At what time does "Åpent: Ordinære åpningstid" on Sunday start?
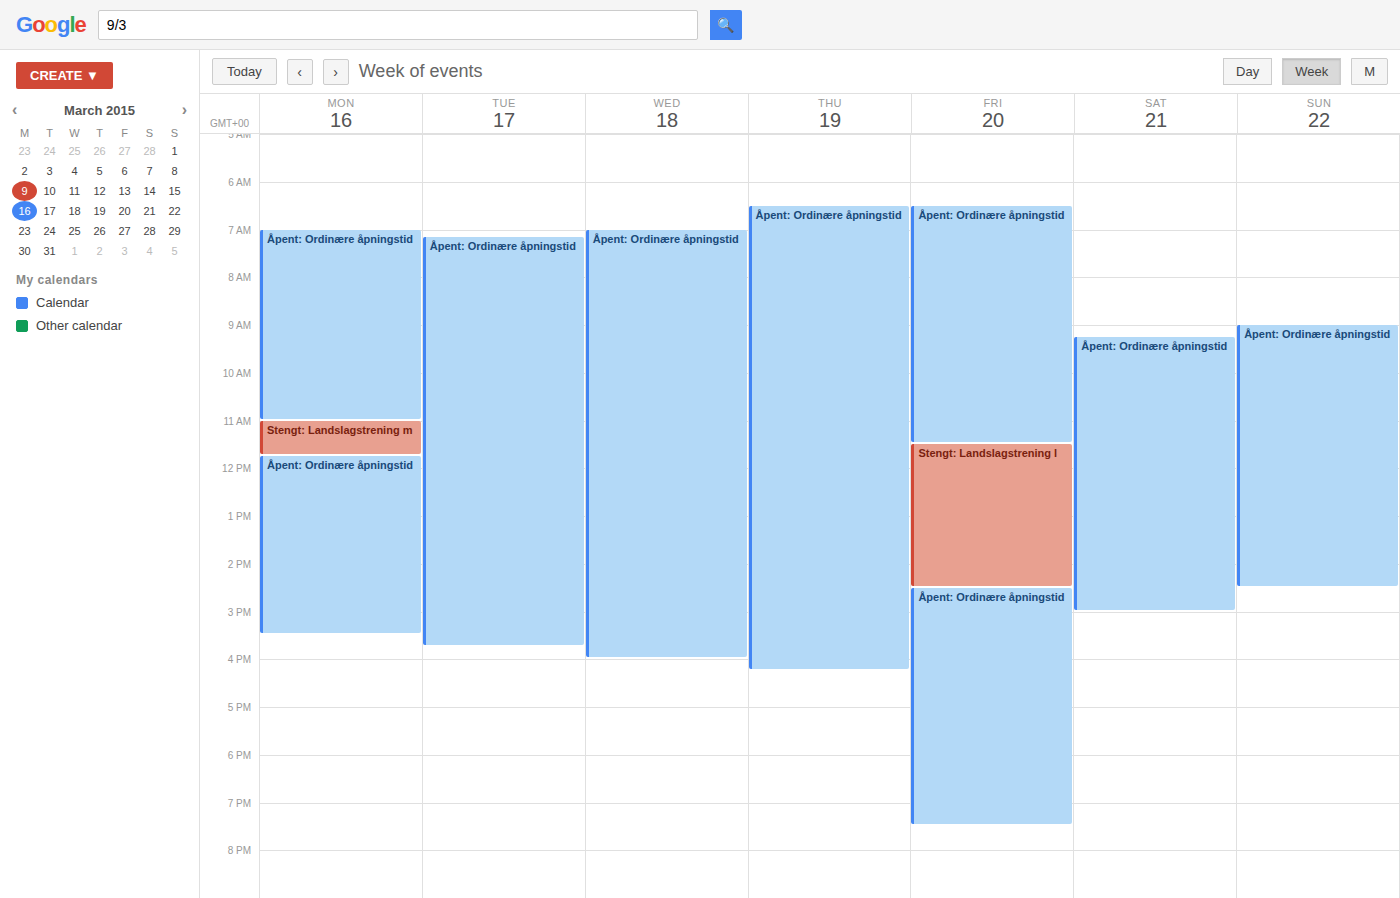
9:00 AM